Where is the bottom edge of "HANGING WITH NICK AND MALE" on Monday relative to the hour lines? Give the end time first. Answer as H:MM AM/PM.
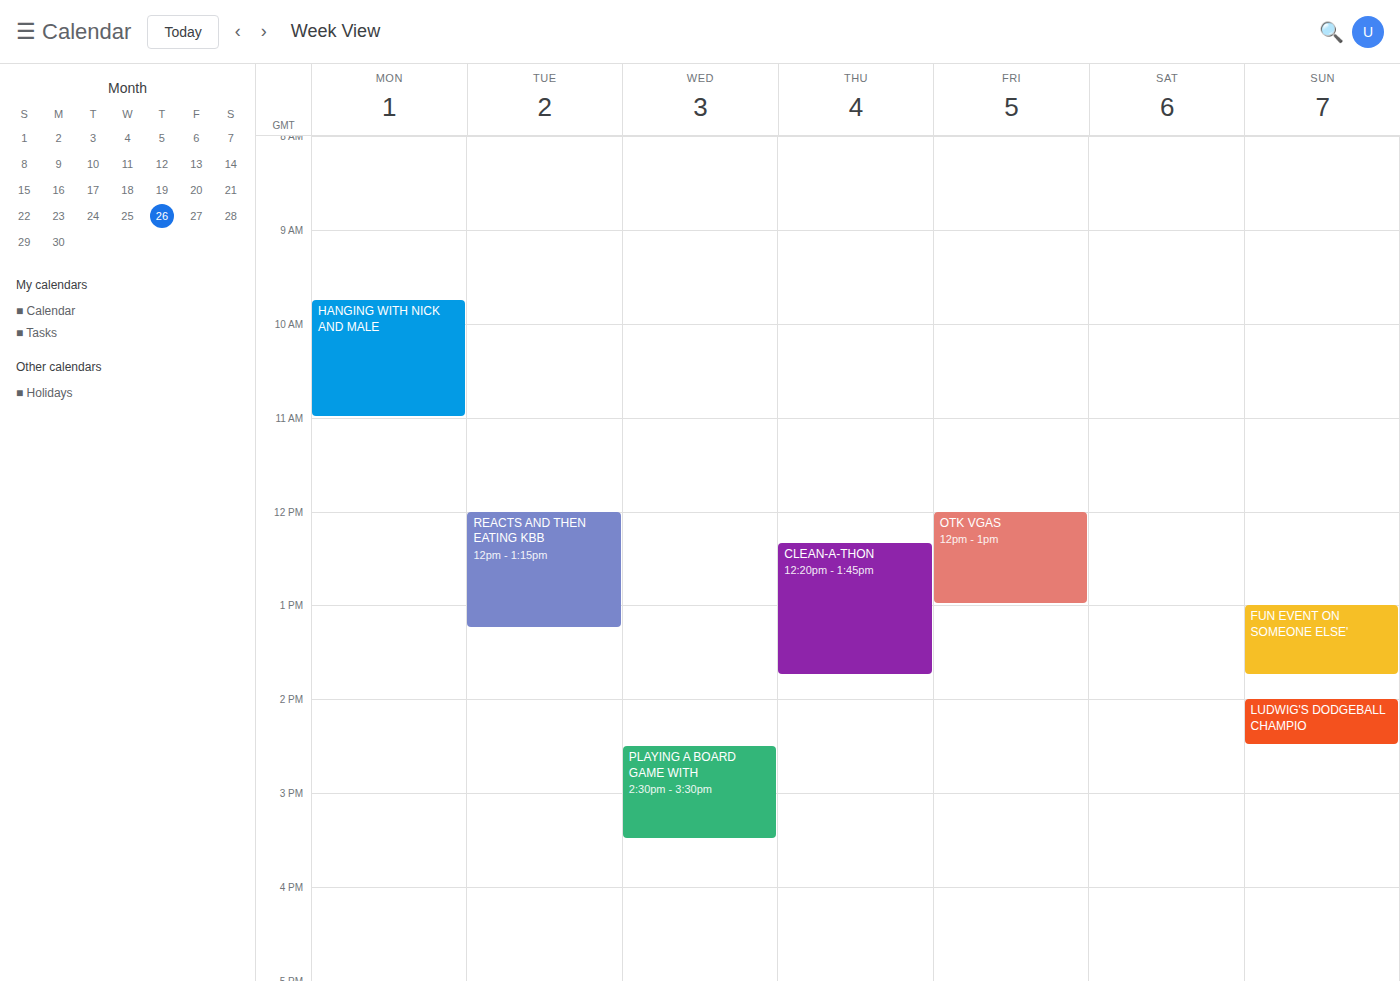
11:00 AM -- exactly on the 11 AM line.